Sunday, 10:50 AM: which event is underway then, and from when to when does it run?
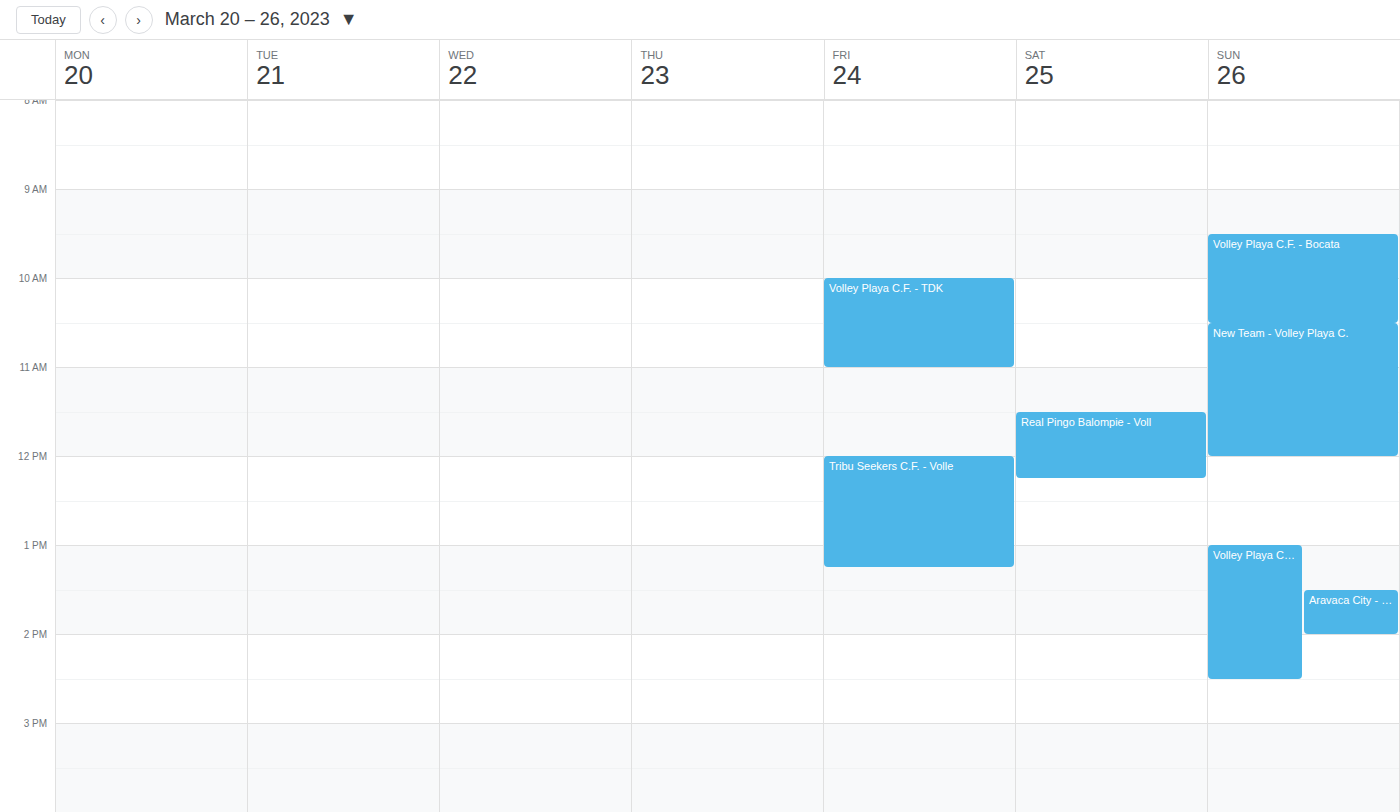
"New Team - Volley Playa C.", 10:30 AM to 12:00 PM